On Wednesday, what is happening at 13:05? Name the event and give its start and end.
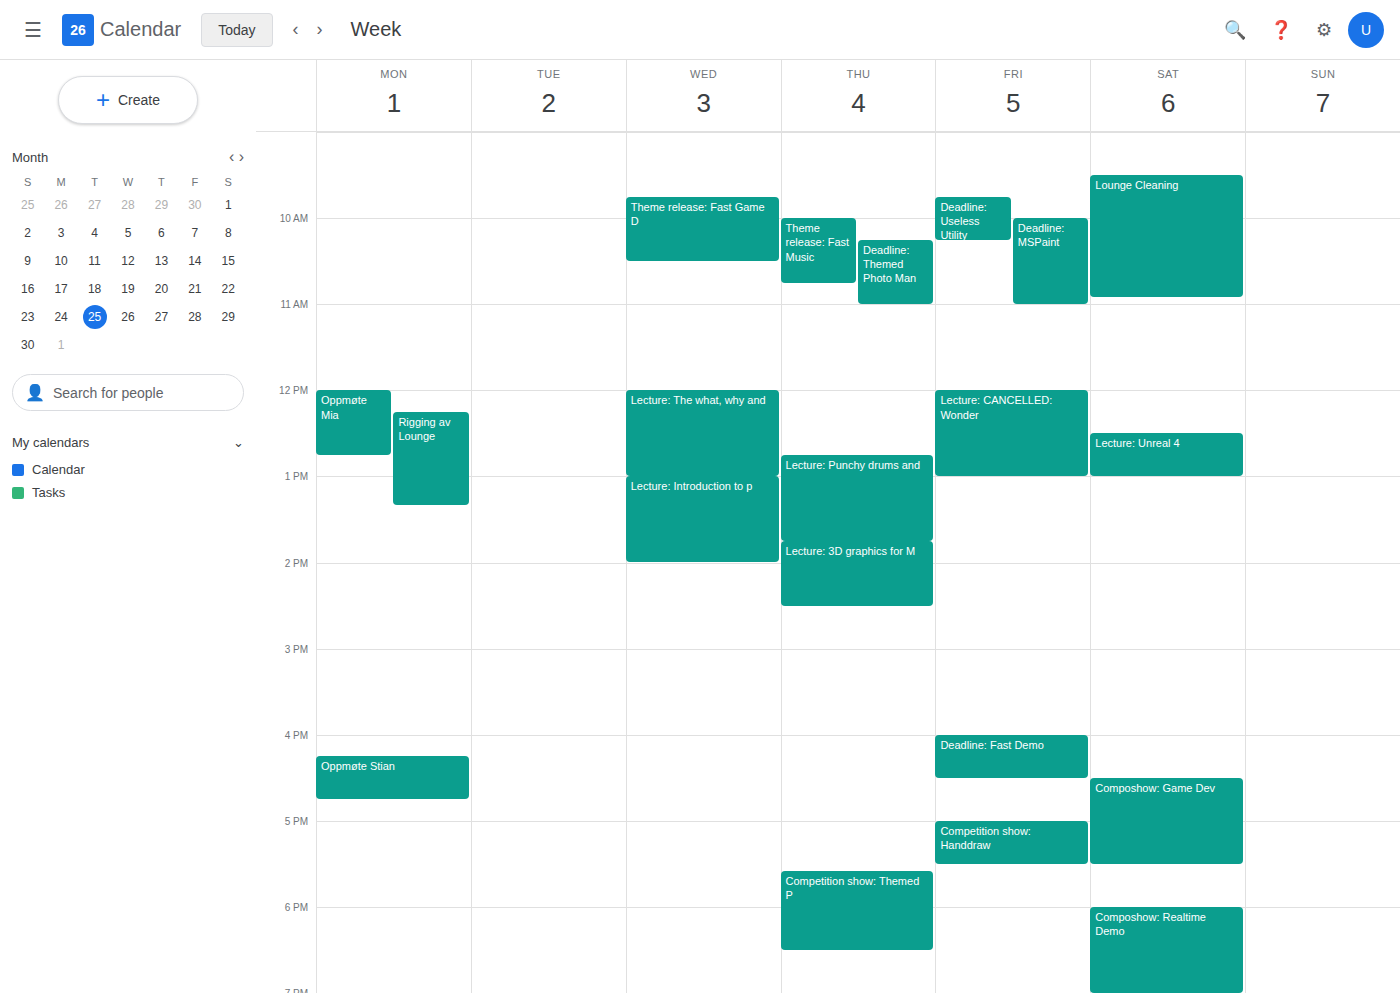
"Lecture: Introduction to p", 13:00 to 14:00